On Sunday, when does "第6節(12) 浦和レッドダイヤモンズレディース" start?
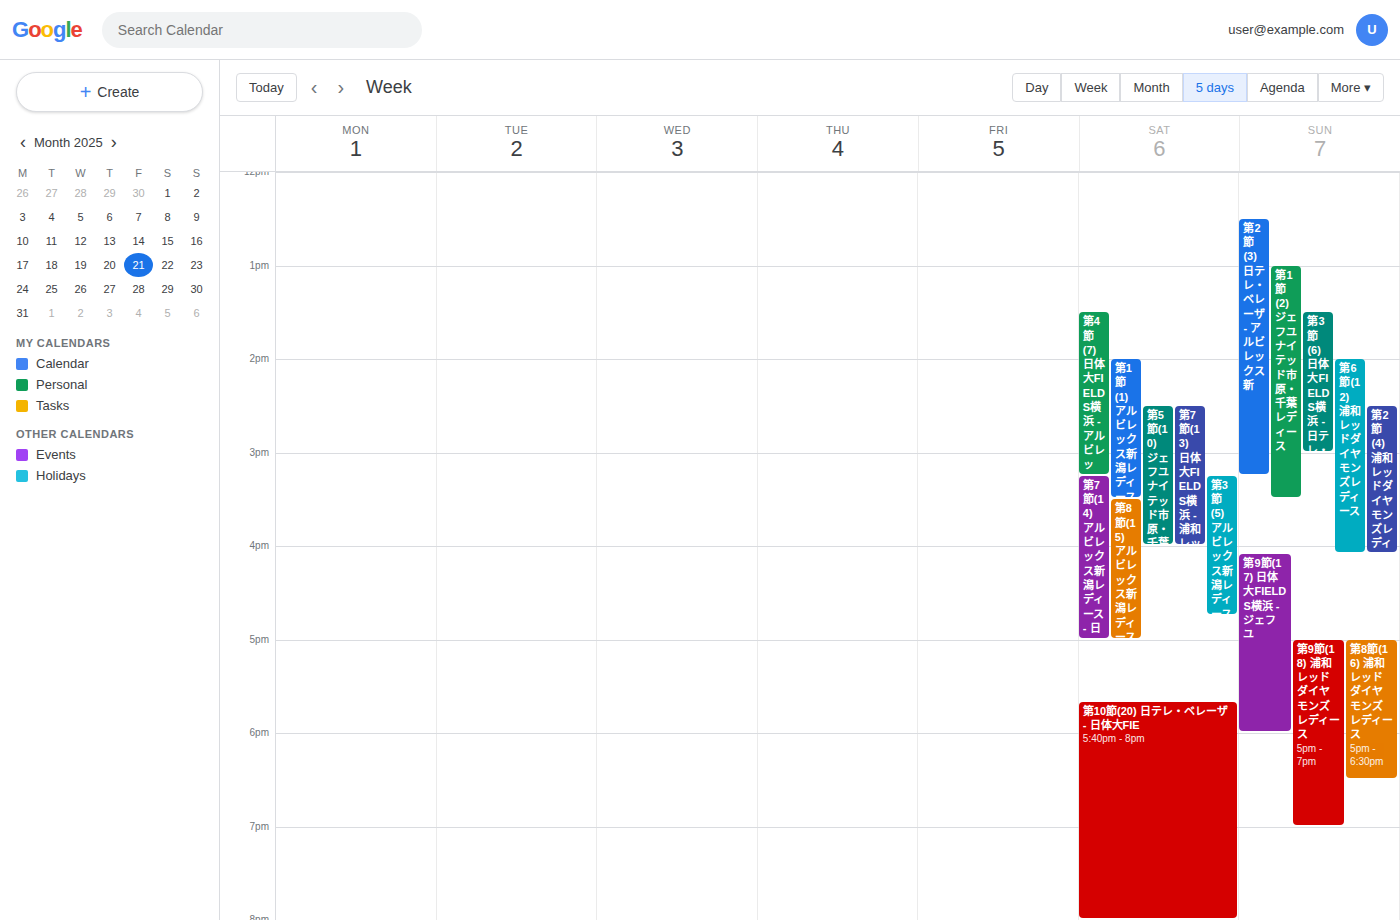
2:00 PM